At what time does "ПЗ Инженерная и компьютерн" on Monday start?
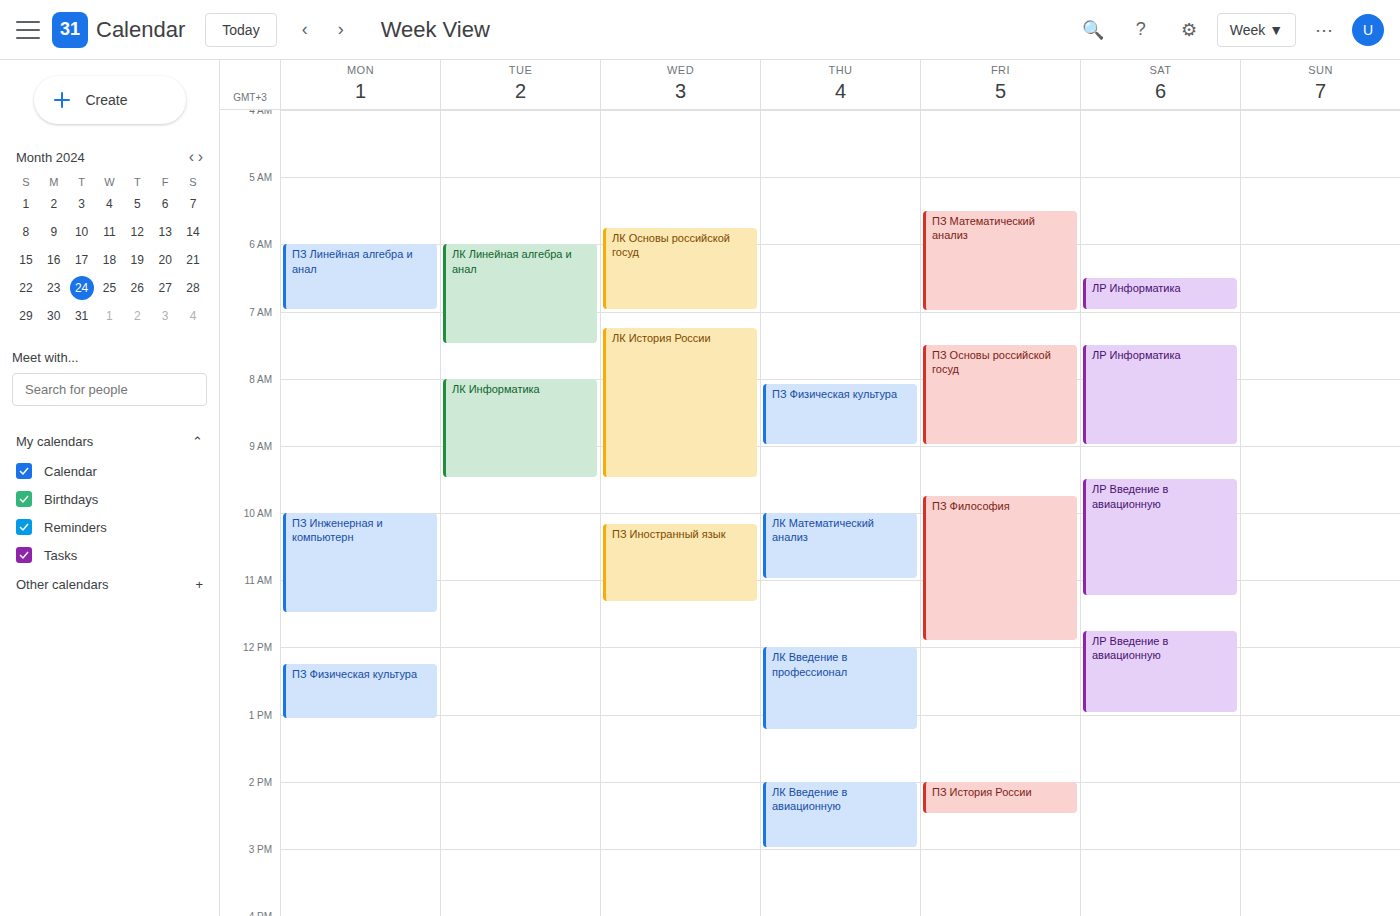
10:00 AM